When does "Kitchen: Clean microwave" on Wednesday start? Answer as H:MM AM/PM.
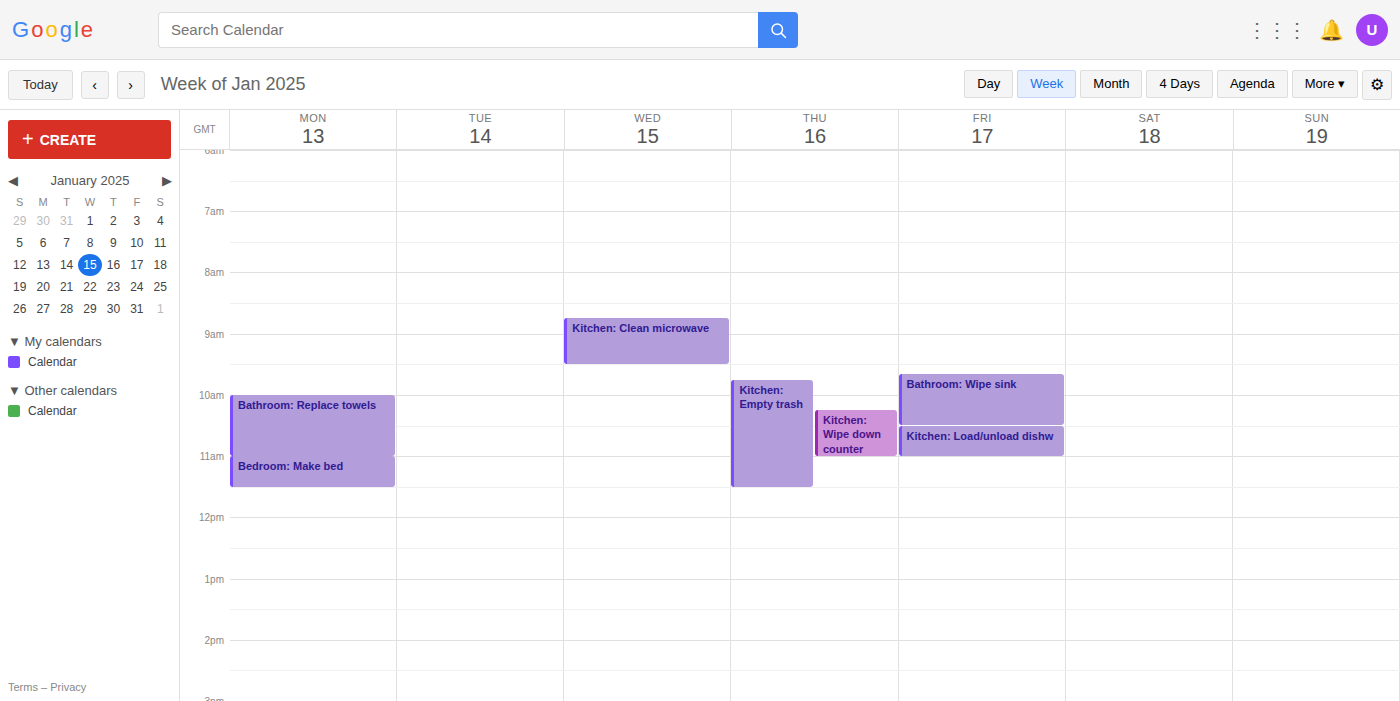
8:45 AM